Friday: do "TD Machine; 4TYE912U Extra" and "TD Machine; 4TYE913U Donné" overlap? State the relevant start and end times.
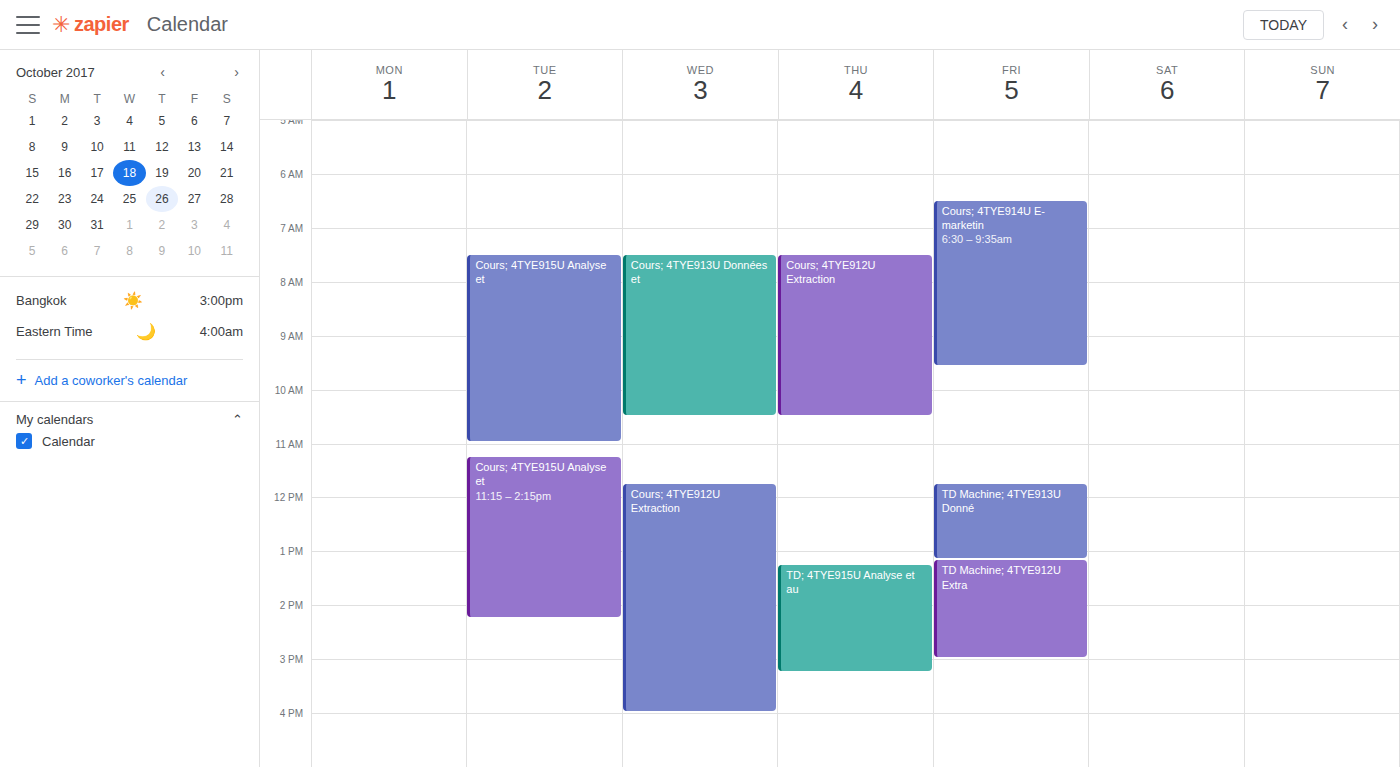
"TD Machine; 4TYE913U Donné" ends at 1:10 PM, exactly when "TD Machine; 4TYE912U Extra" starts -- they touch but do not overlap.